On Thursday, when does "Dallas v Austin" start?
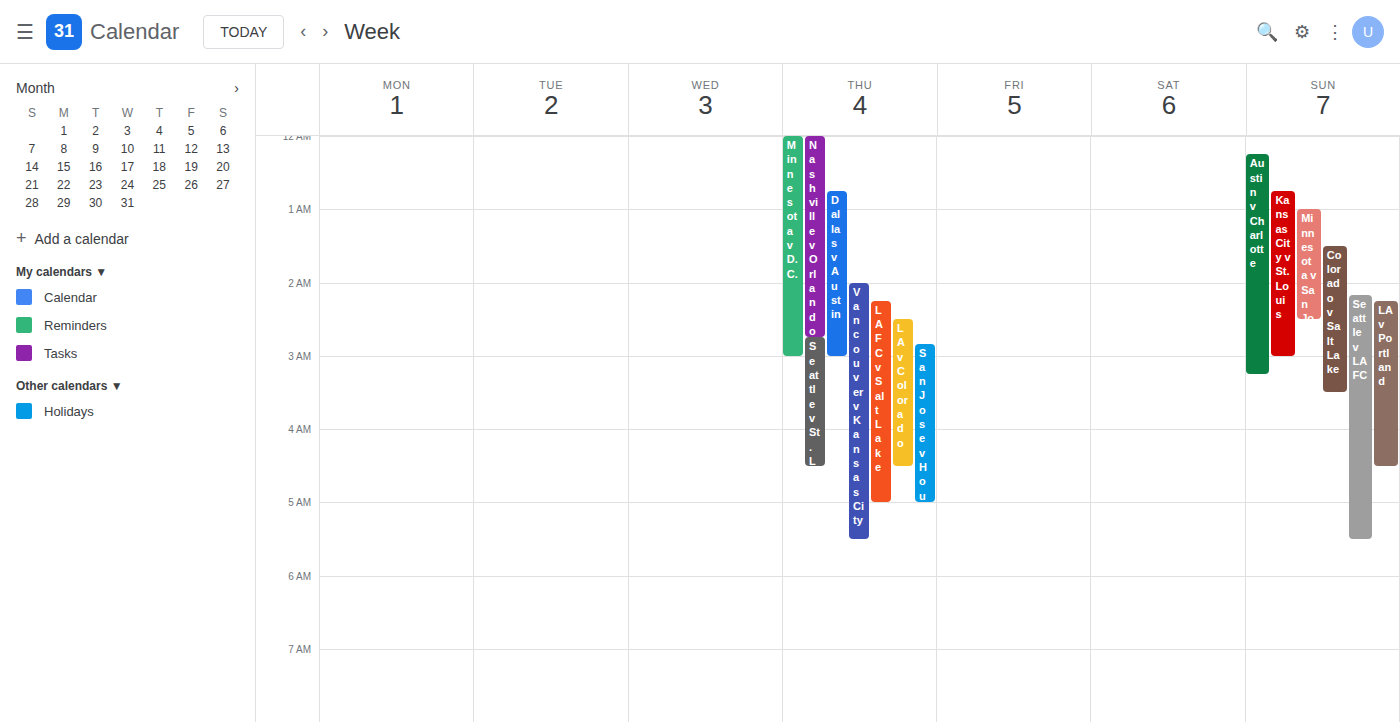
12:45 AM